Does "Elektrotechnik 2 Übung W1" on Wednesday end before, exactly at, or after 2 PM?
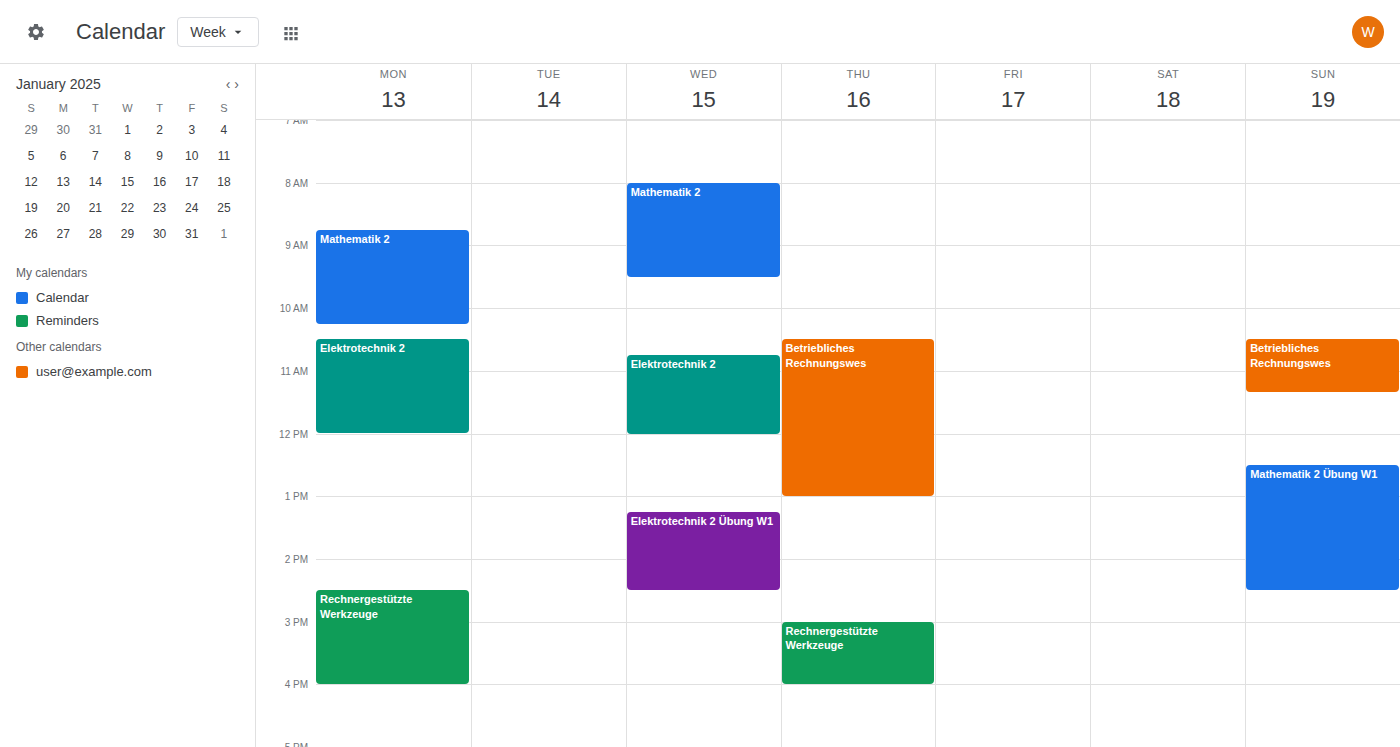
2:30 PM -- after 2 PM, 30 minutes below the 2 PM line.